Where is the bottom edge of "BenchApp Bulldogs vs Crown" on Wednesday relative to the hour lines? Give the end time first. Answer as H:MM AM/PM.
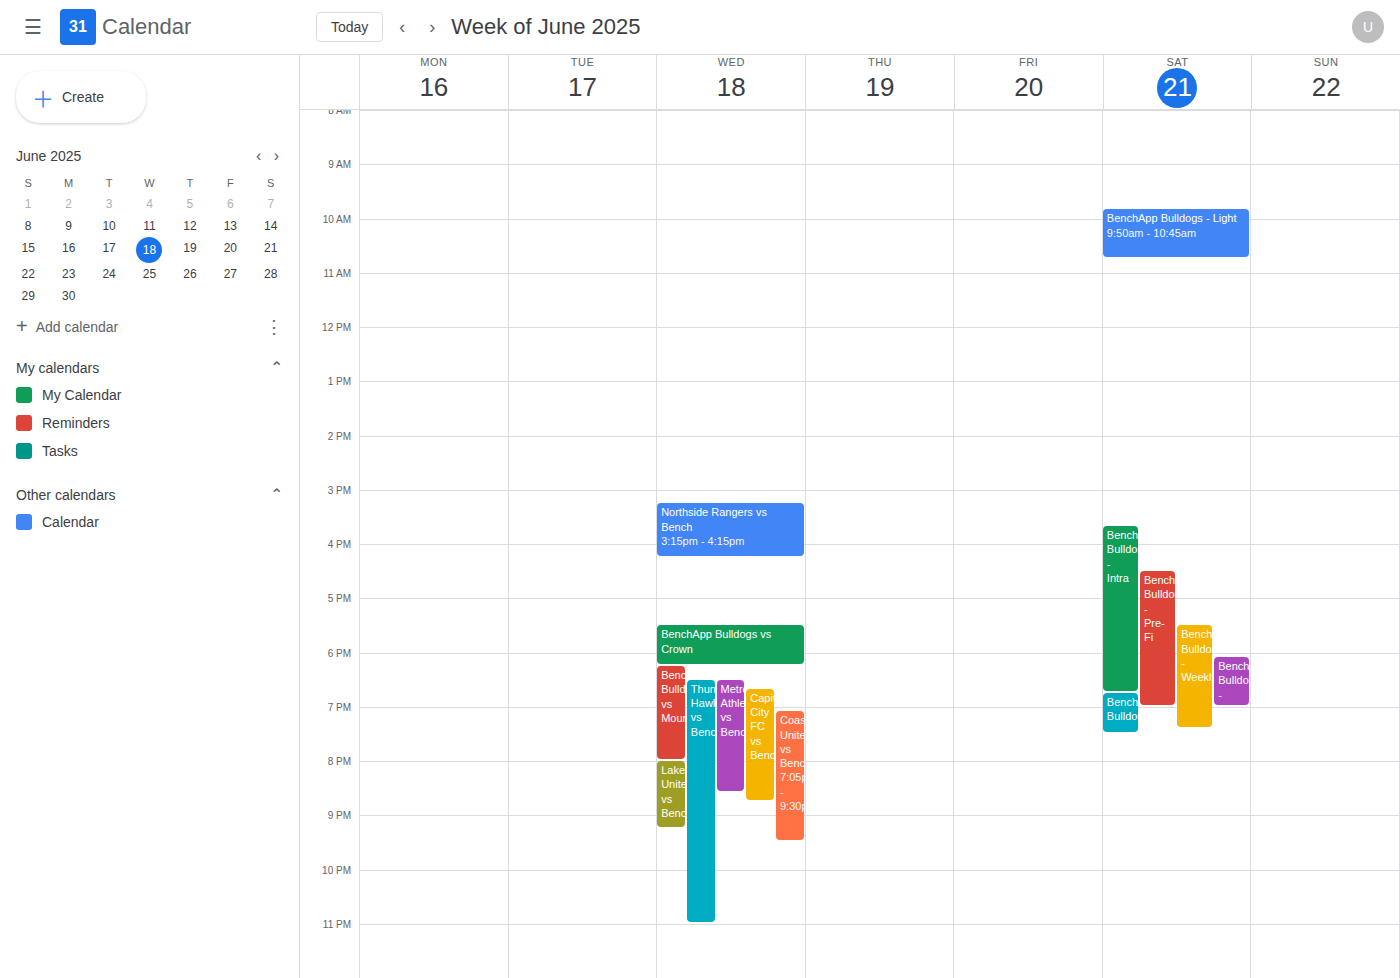
6:15 PM -- neither: a quarter of the way from the 6 PM line to the 7 PM line.